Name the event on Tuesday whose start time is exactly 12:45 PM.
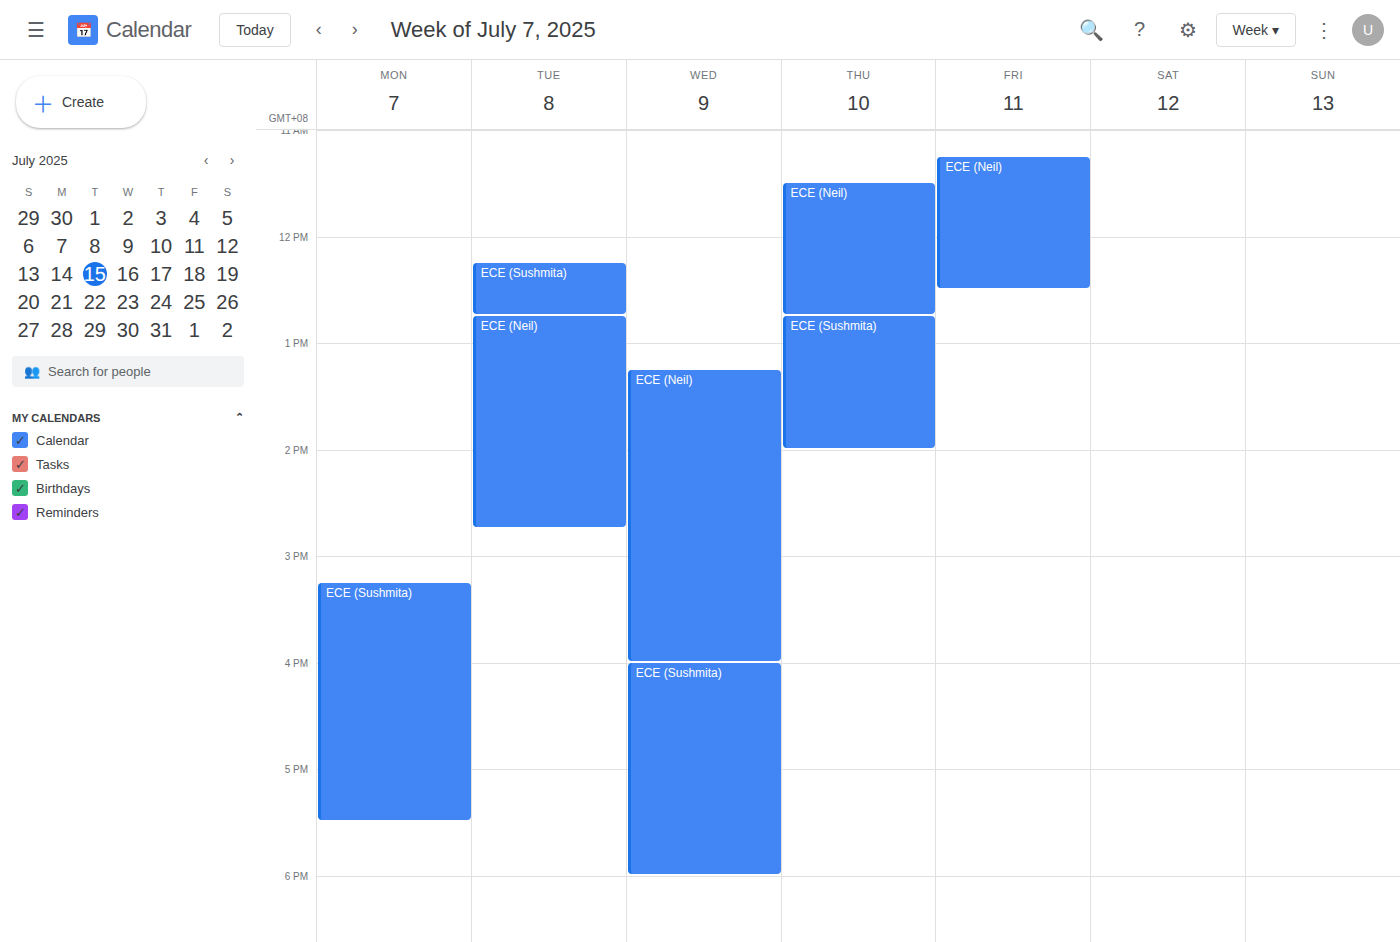
"ECE (Neil)"